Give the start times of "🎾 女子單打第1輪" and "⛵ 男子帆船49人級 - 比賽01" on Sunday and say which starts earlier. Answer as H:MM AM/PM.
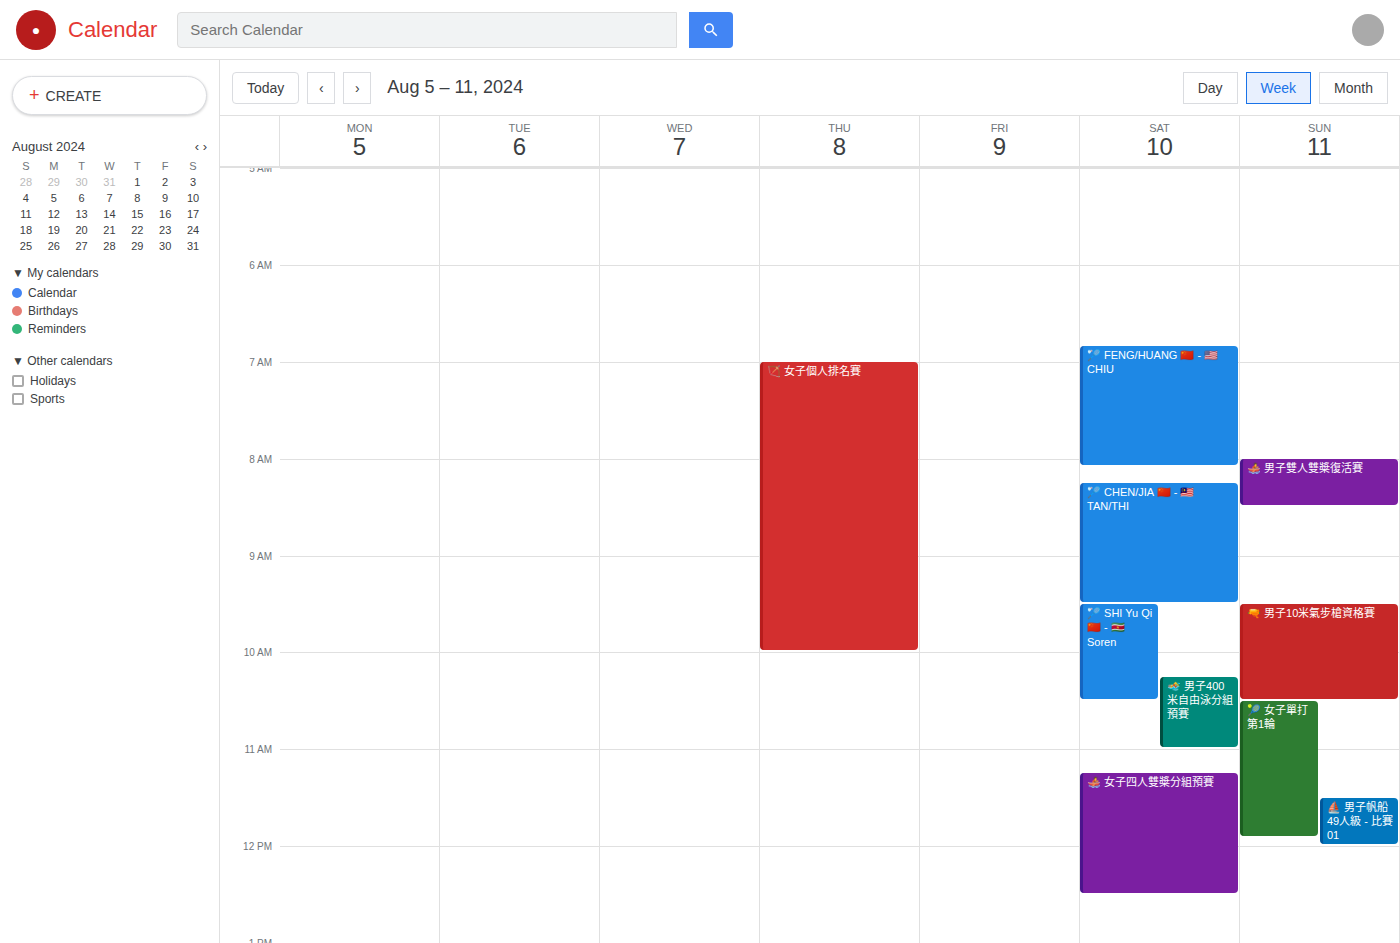
"🎾 女子單打第1輪" 10:30 AM; "⛵ 男子帆船49人級 - 比賽01" 11:30 AM.